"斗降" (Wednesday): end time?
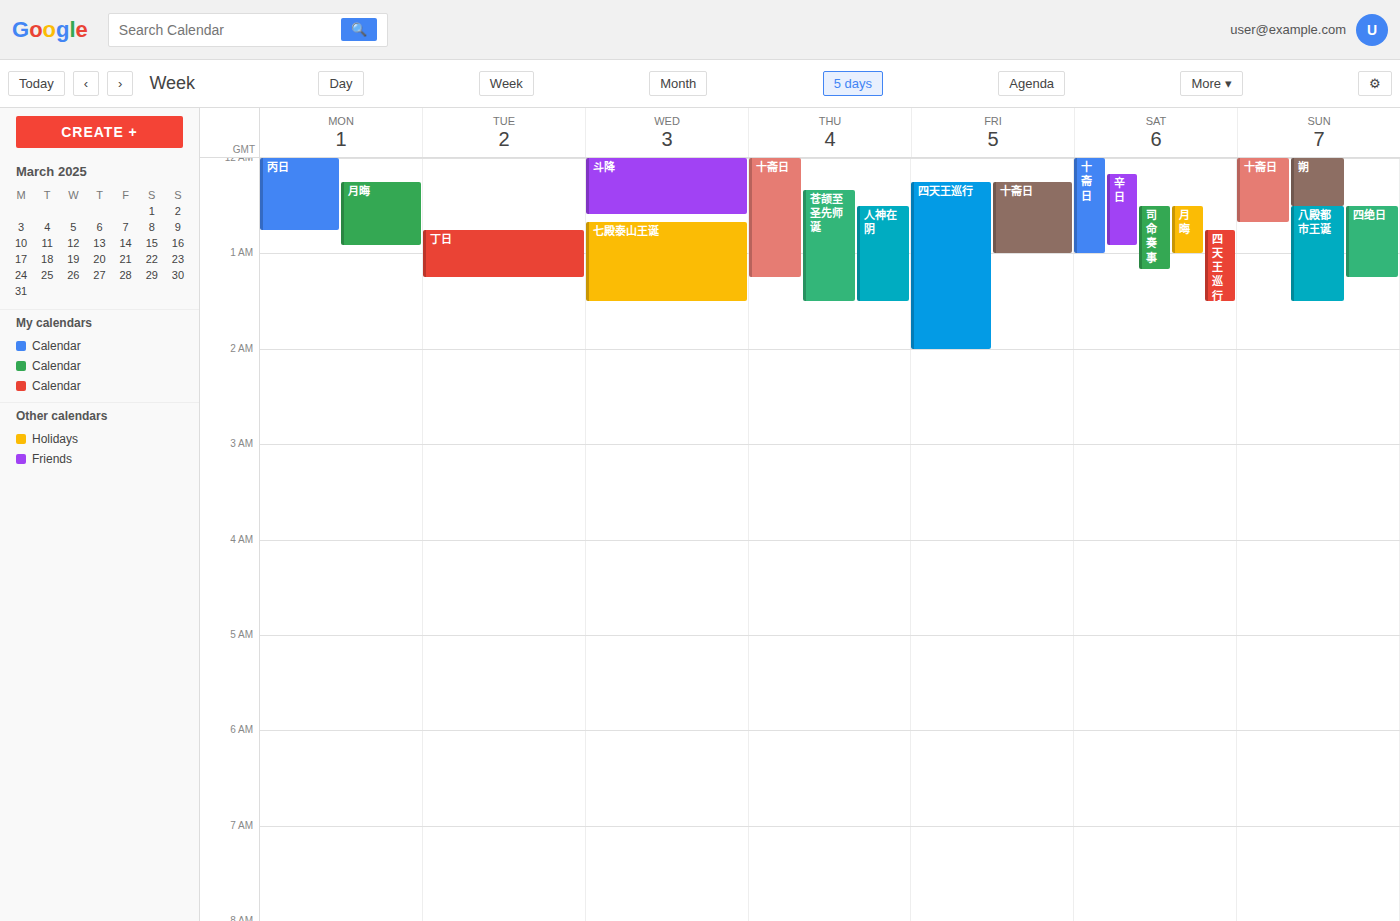
12:35 AM